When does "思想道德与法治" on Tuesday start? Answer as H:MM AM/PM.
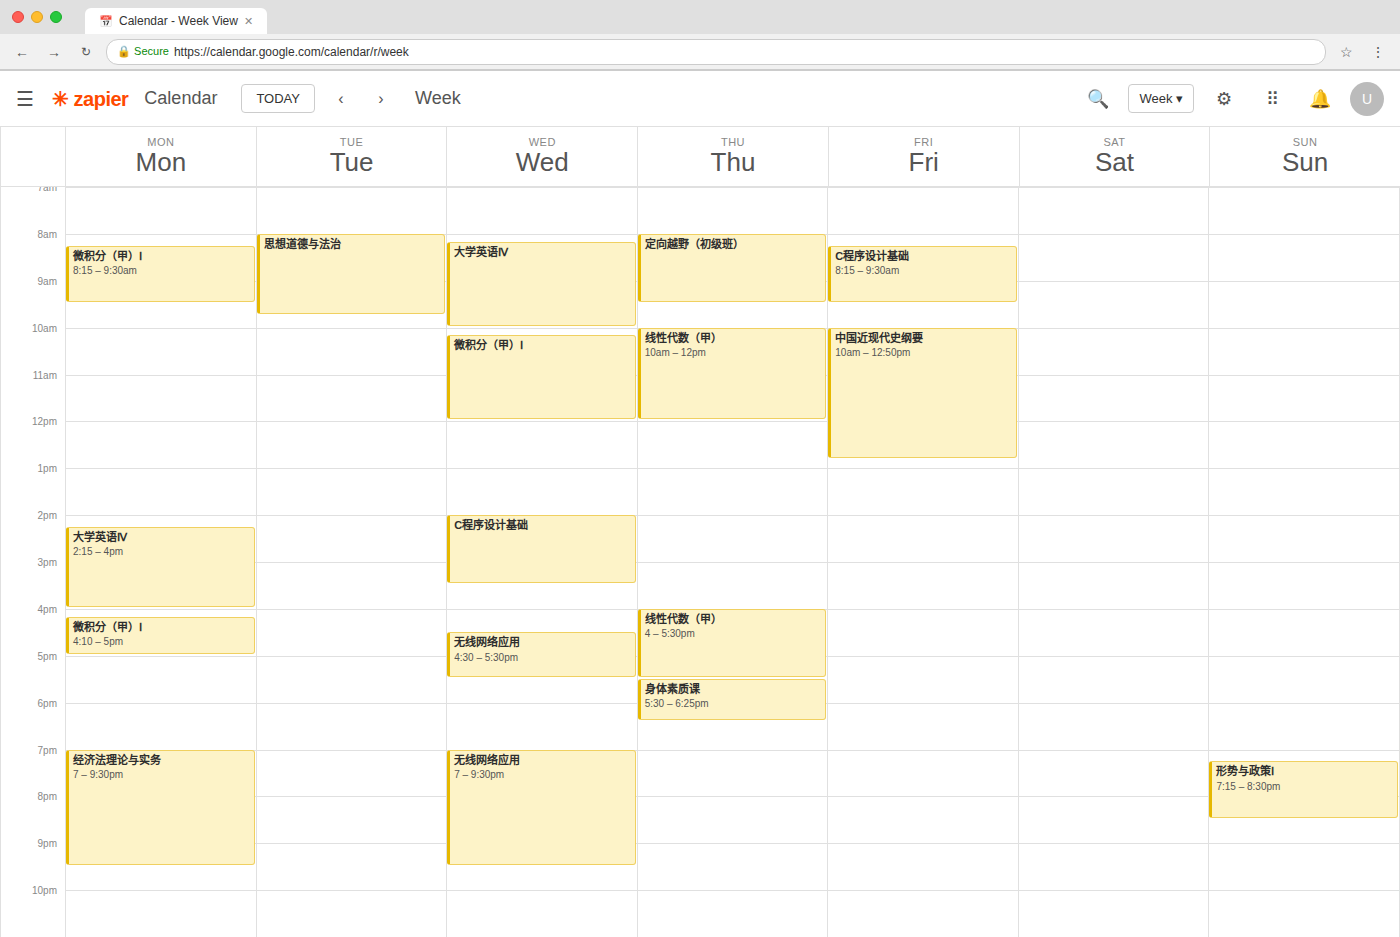
8:00 AM